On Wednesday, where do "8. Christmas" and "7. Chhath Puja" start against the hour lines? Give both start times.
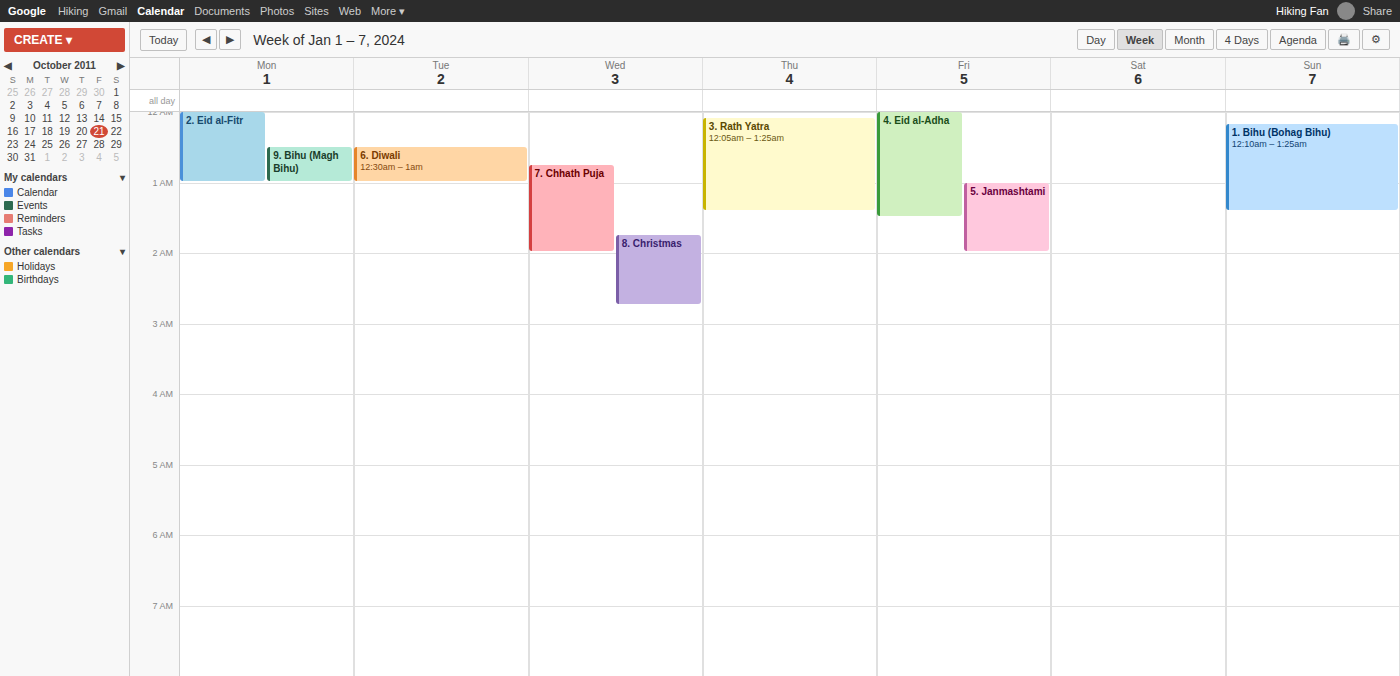
"8. Christmas": 1:45 AM, neither: three quarters of the way from the 1 AM line to the 2 AM line. "7. Chhath Puja": 12:45 AM, neither: three quarters of the way from the 12 AM line to the 1 AM line.